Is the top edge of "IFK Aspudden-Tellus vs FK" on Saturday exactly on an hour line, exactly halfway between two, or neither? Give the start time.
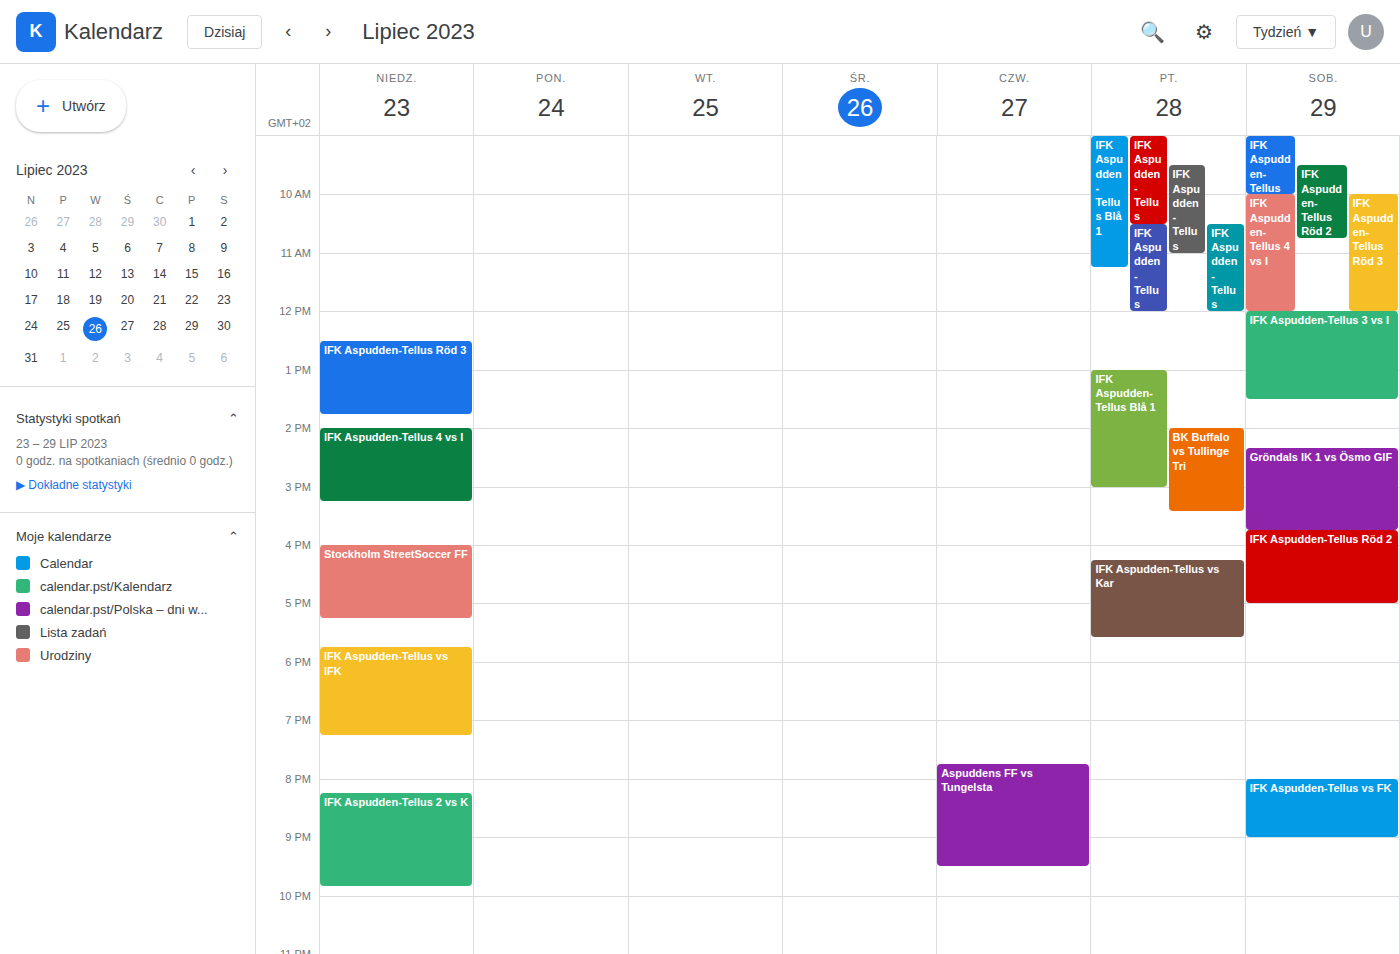
8:00 PM -- exactly on the 8 PM line.